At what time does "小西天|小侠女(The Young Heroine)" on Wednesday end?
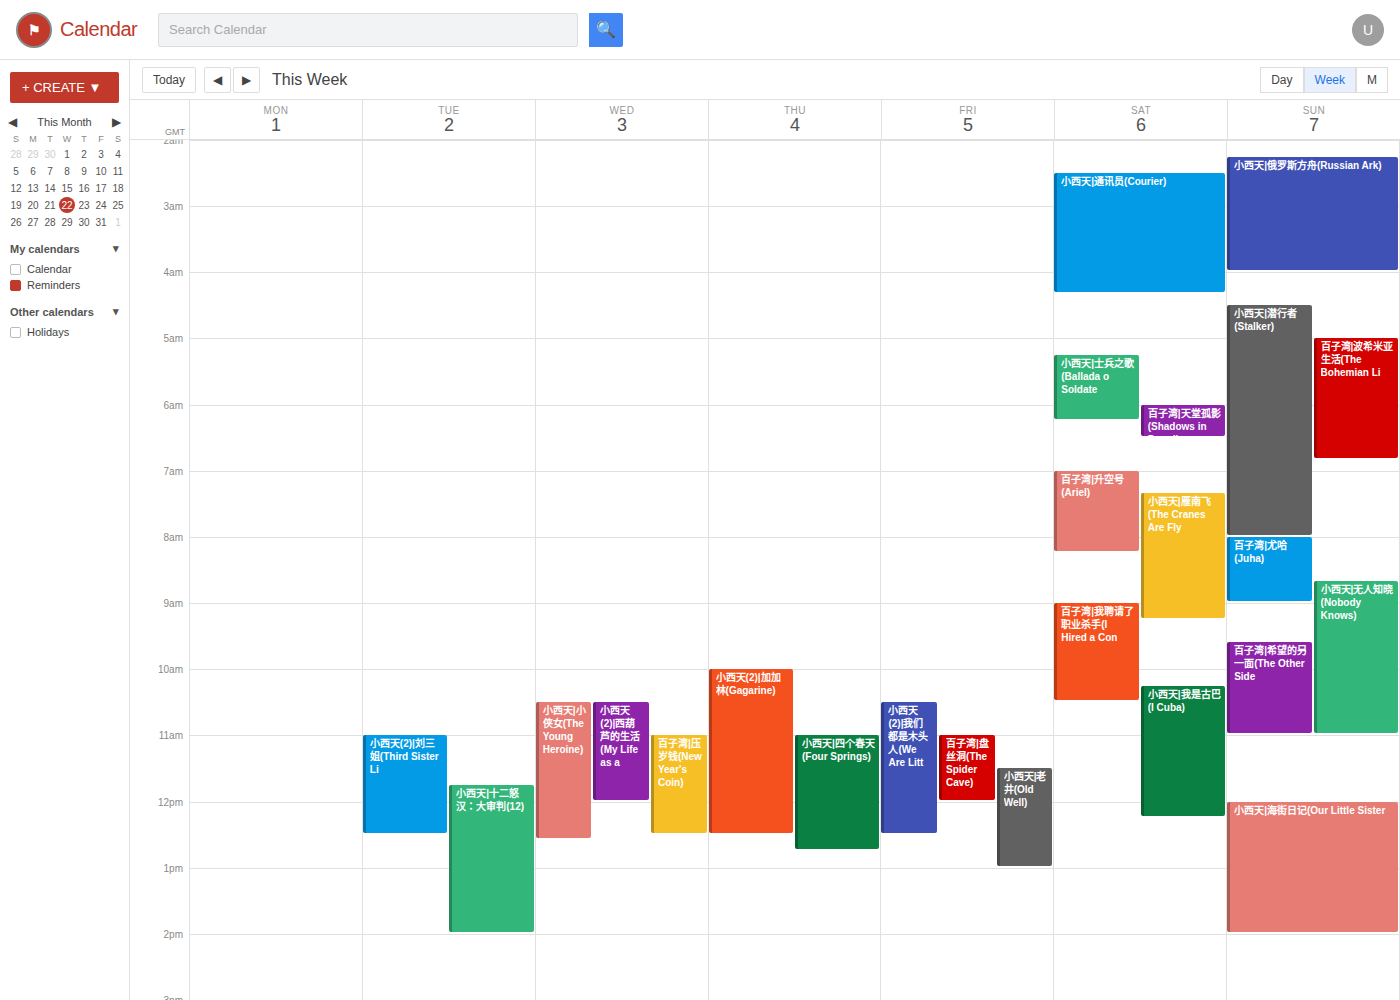
12:35 PM